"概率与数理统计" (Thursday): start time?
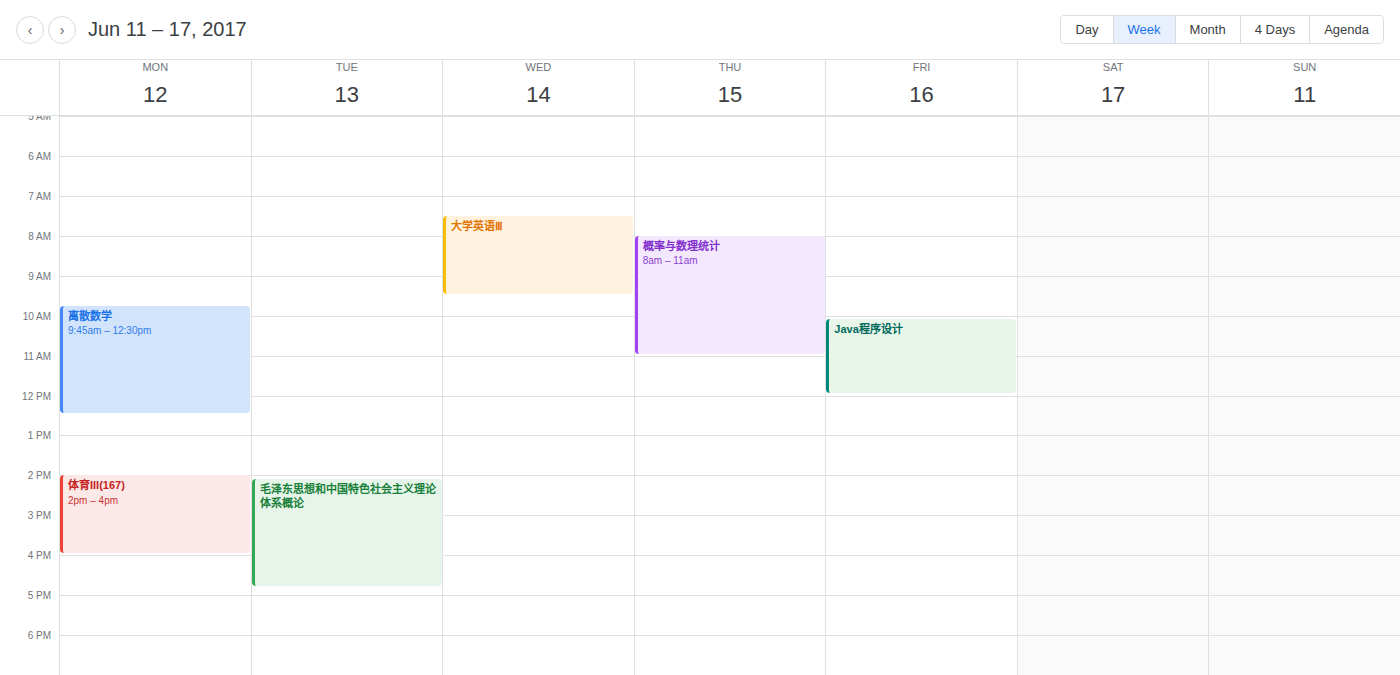
8:00 AM